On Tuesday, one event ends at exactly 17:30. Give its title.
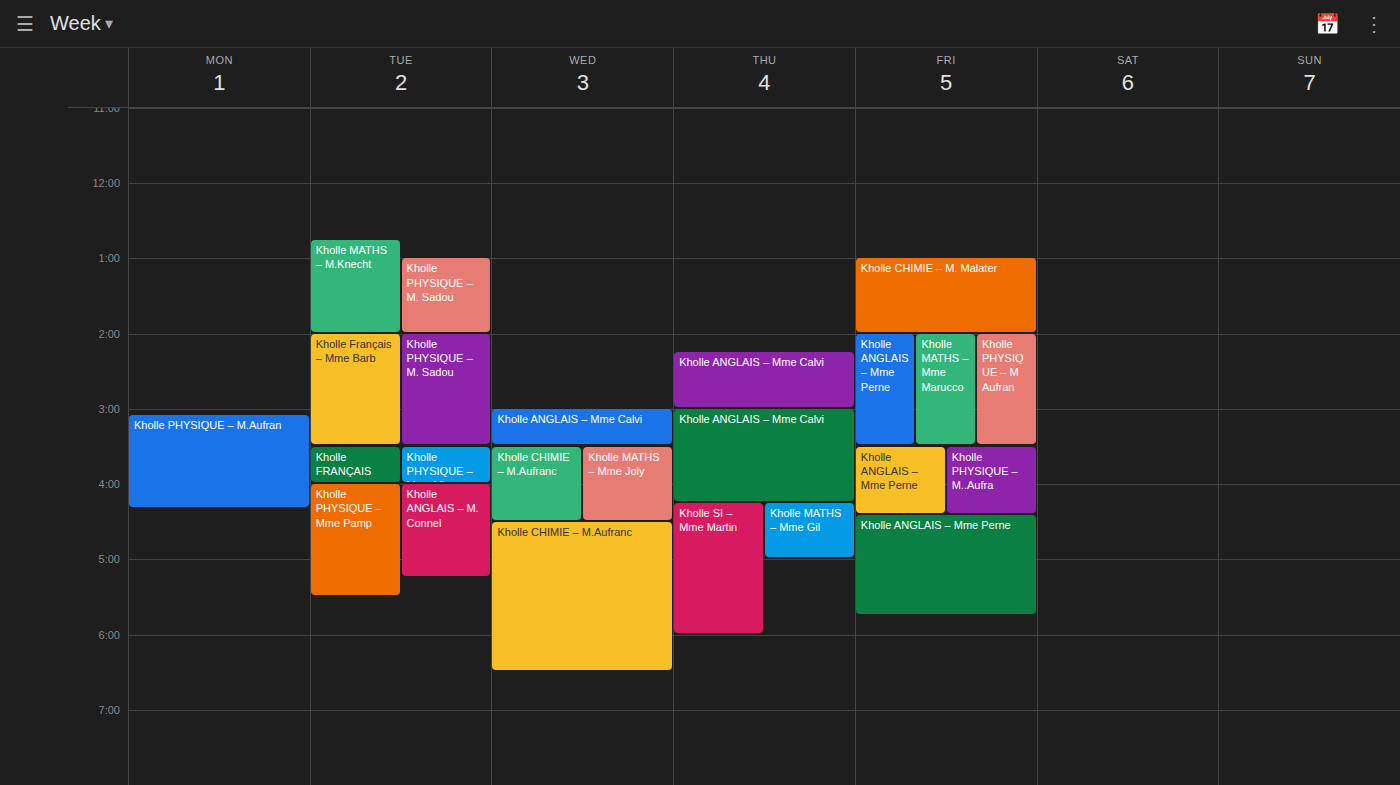
"Kholle PHYSIQUE – Mme Pamp"